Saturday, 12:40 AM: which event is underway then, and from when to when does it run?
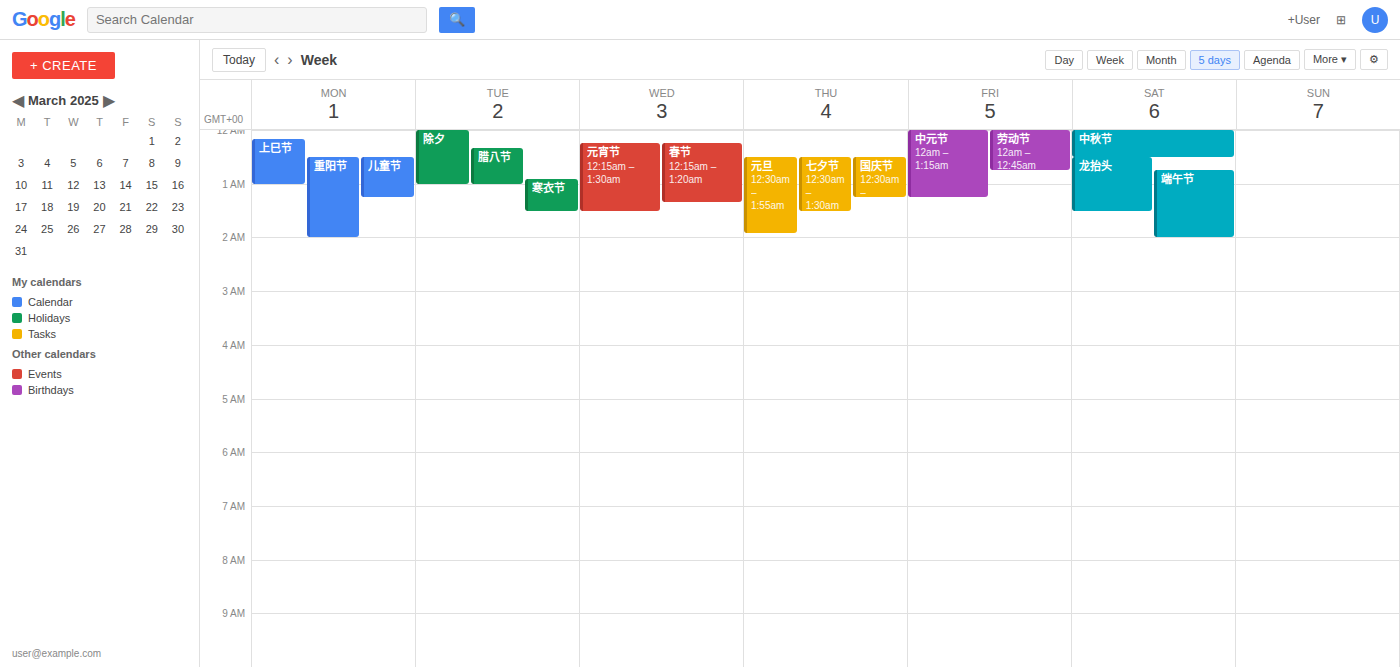
"龙抬头", 12:30 AM to 1:30 AM